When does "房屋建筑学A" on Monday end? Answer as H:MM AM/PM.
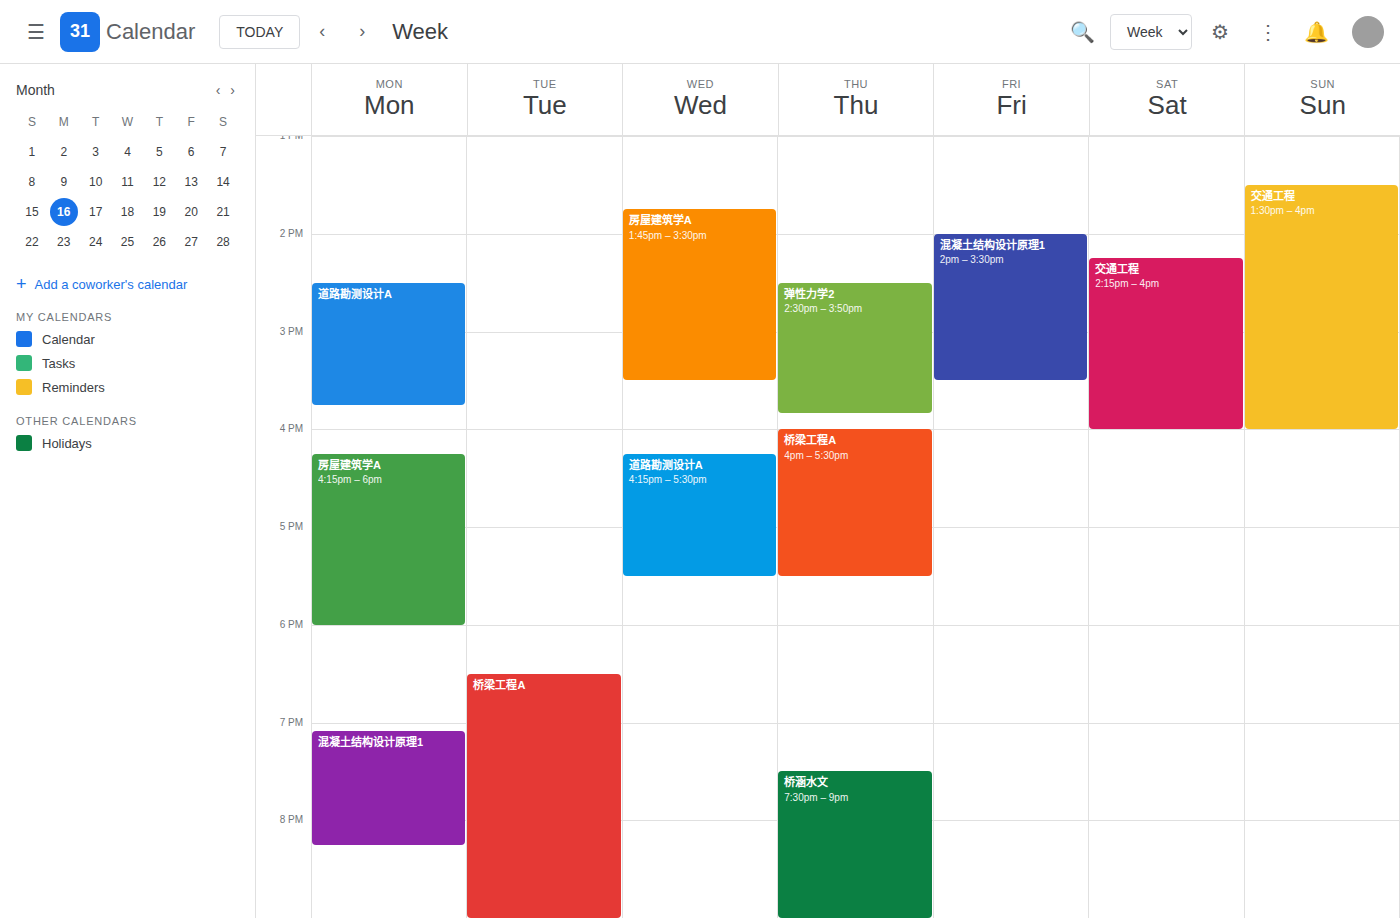
6:00 PM